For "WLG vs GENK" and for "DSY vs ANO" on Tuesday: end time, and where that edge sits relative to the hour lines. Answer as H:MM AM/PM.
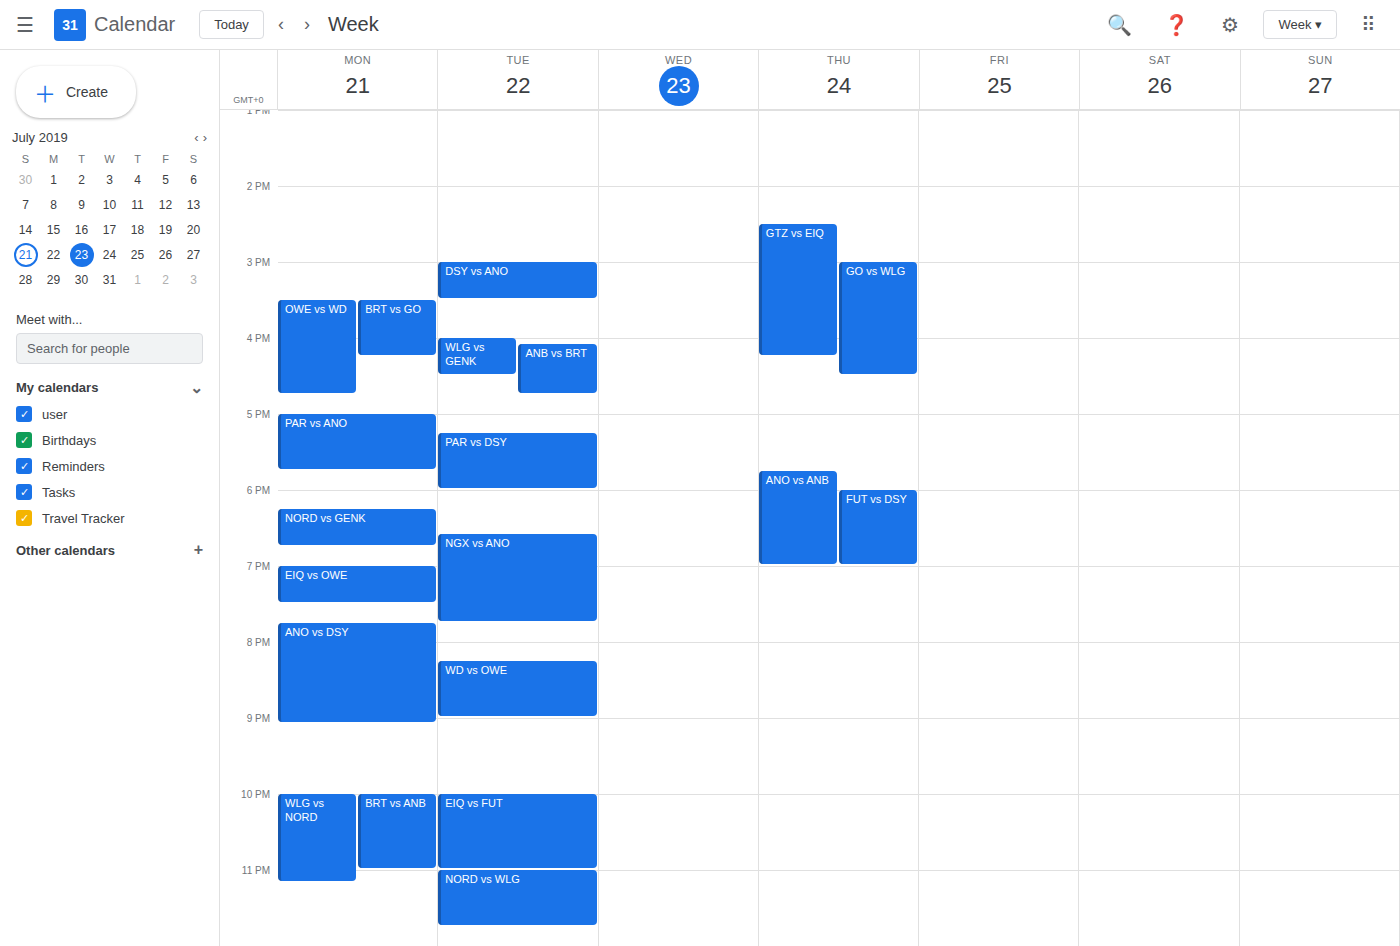
"WLG vs GENK": 4:30 PM, halfway between the 4 PM and 5 PM lines. "DSY vs ANO": 3:30 PM, halfway between the 3 PM and 4 PM lines.